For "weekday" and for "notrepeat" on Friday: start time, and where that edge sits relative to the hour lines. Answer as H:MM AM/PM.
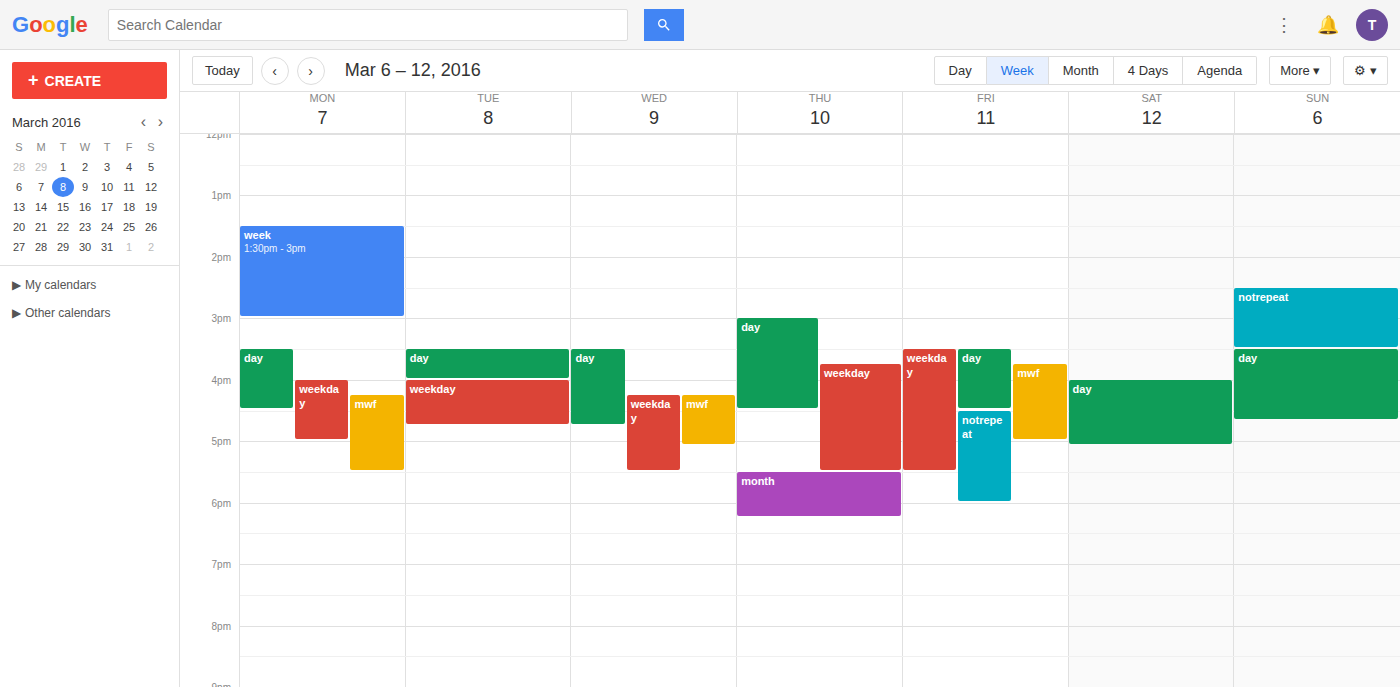
"weekday": 3:30 PM, halfway between the 3 PM and 4 PM lines. "notrepeat": 4:30 PM, halfway between the 4 PM and 5 PM lines.